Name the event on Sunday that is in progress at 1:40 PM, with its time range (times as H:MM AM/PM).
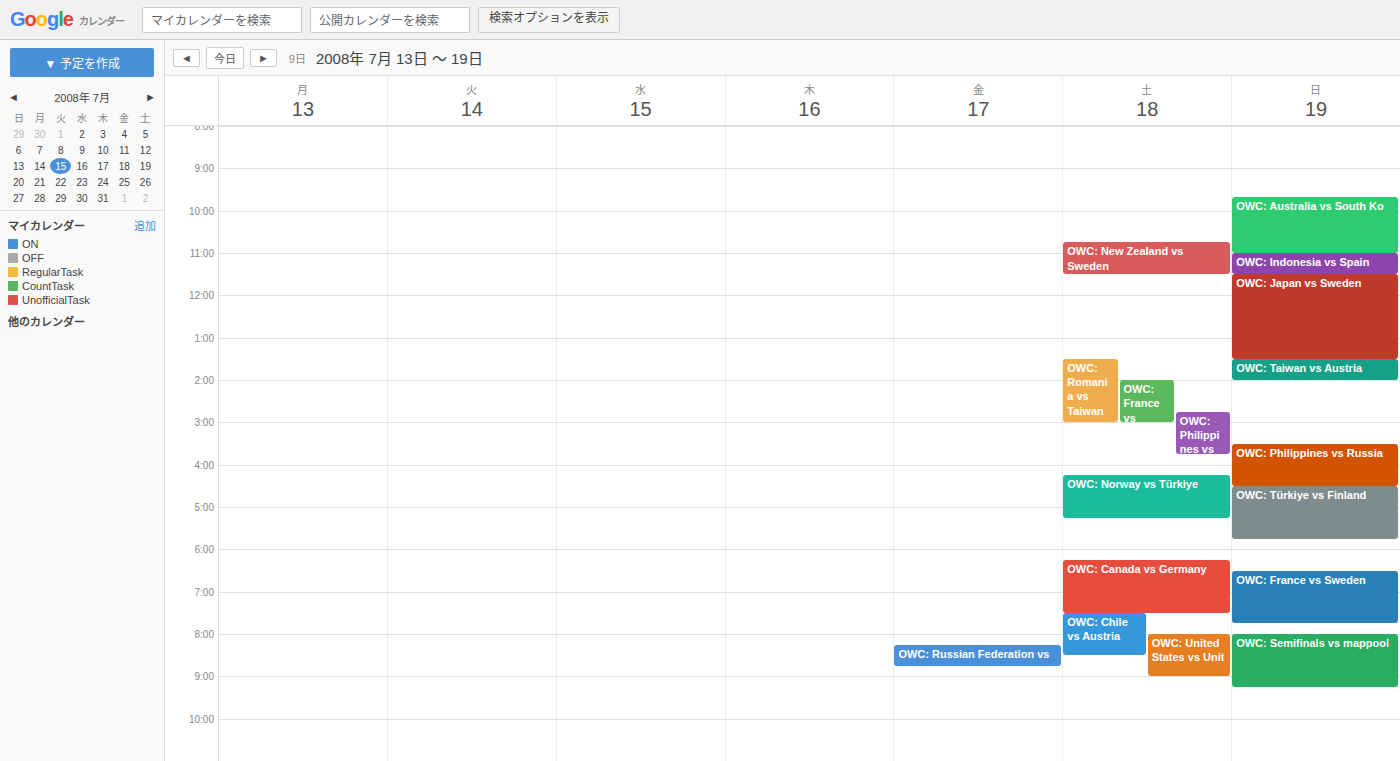
"OWC: Taiwan vs Austria", 1:30 PM to 2:00 PM